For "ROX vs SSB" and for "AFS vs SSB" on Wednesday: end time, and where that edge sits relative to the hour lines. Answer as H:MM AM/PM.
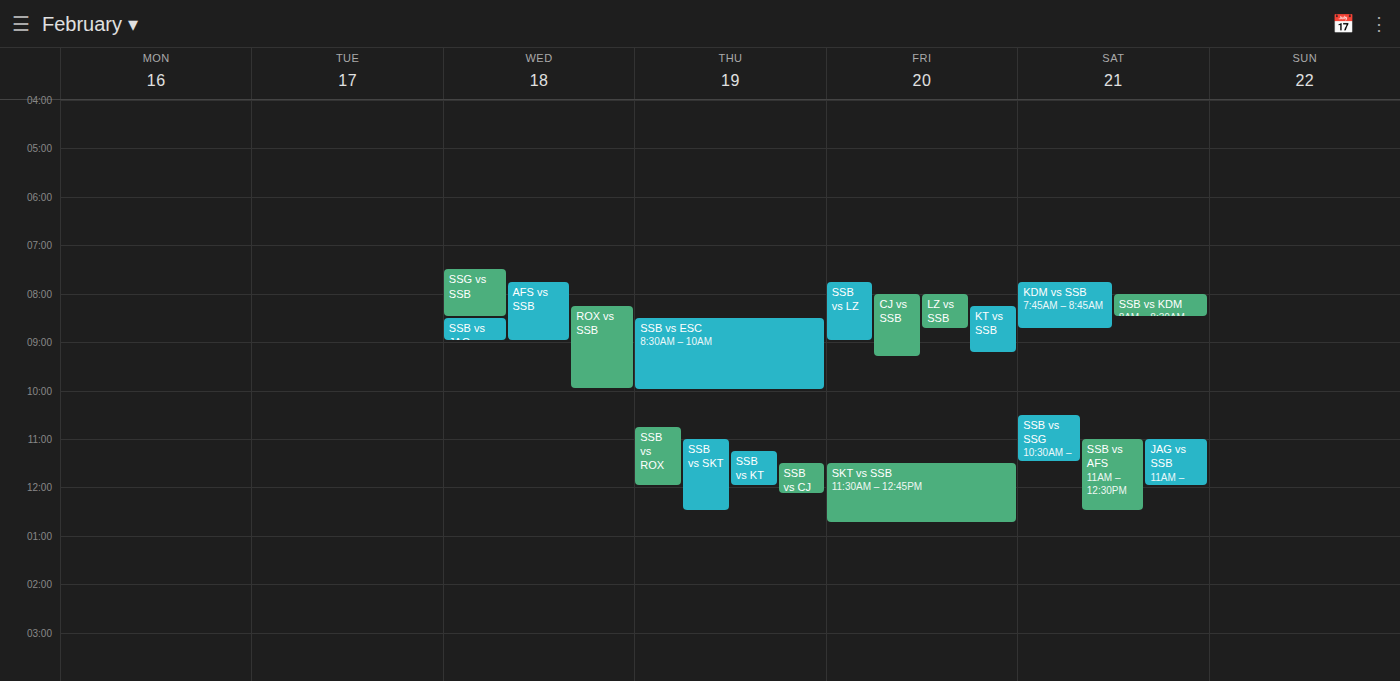
"ROX vs SSB": 10:00 AM, exactly on the 10 AM line. "AFS vs SSB": 9:00 AM, exactly on the 9 AM line.